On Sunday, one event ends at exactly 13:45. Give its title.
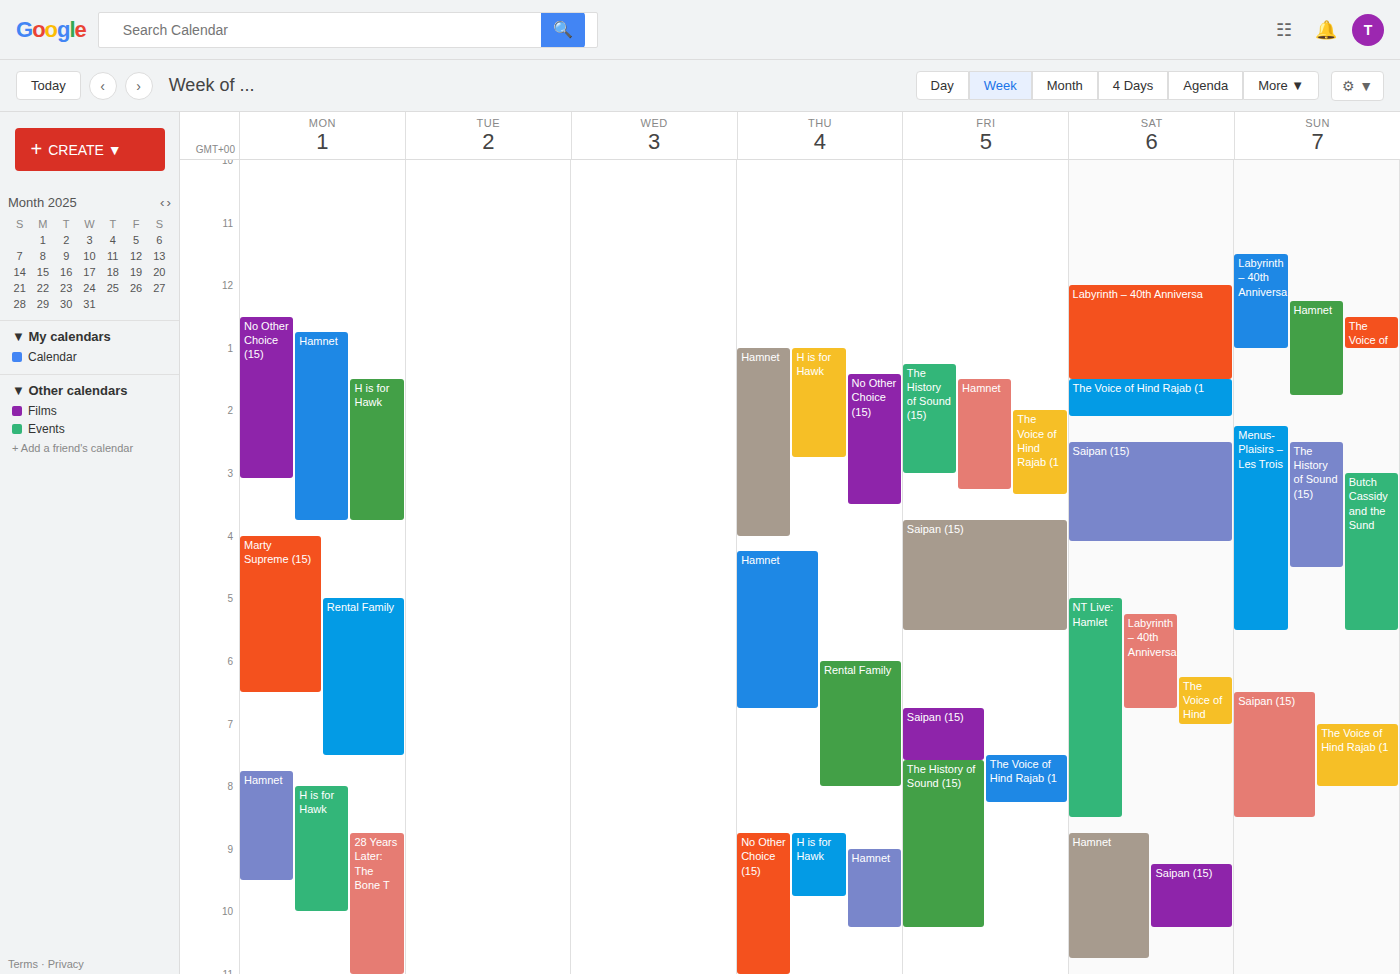
"Hamnet"